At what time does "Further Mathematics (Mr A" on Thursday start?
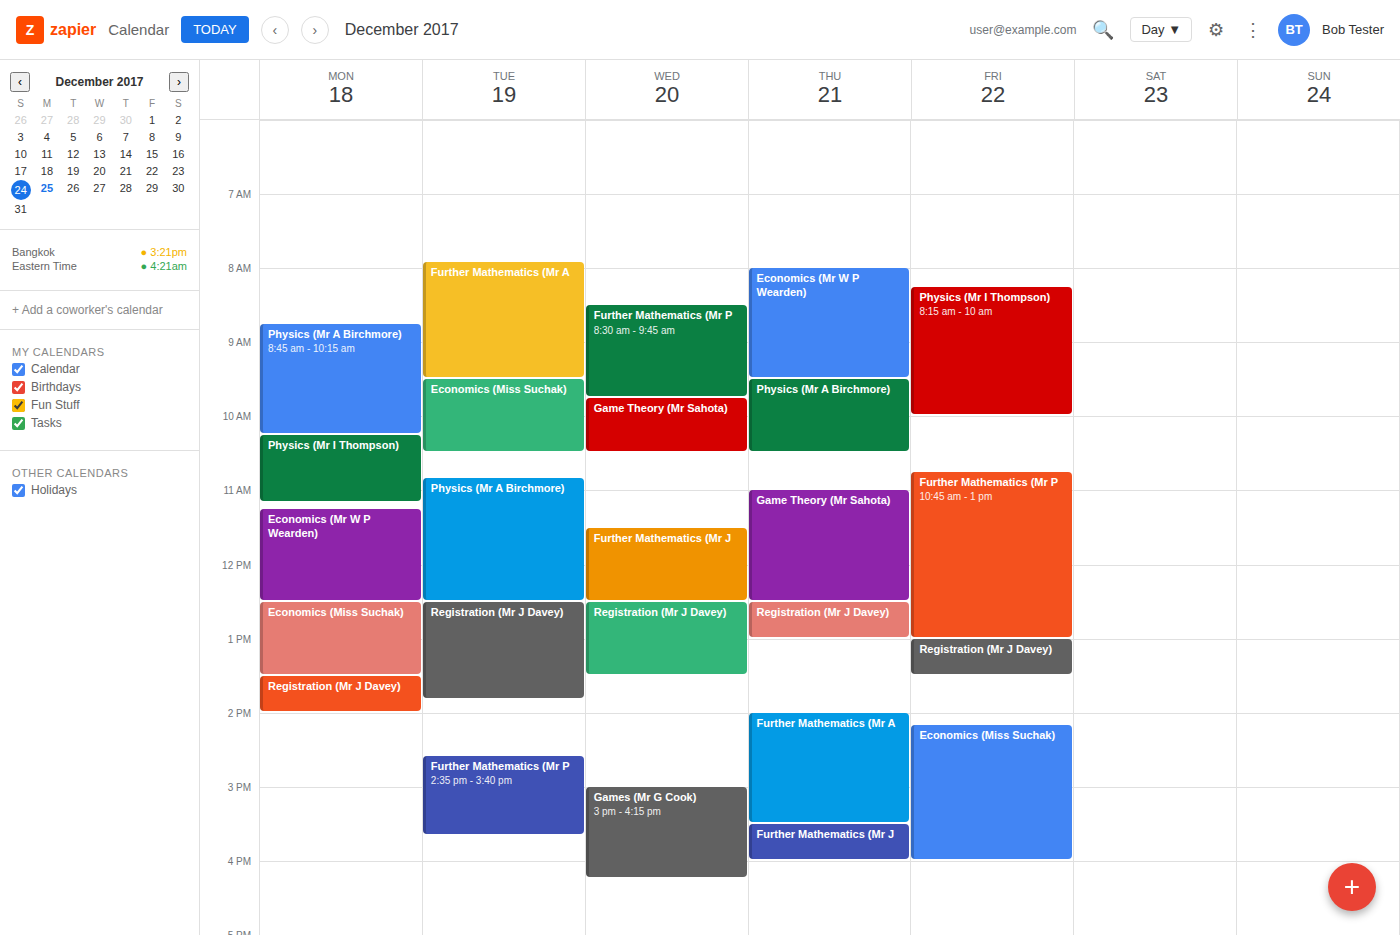
2:00 PM